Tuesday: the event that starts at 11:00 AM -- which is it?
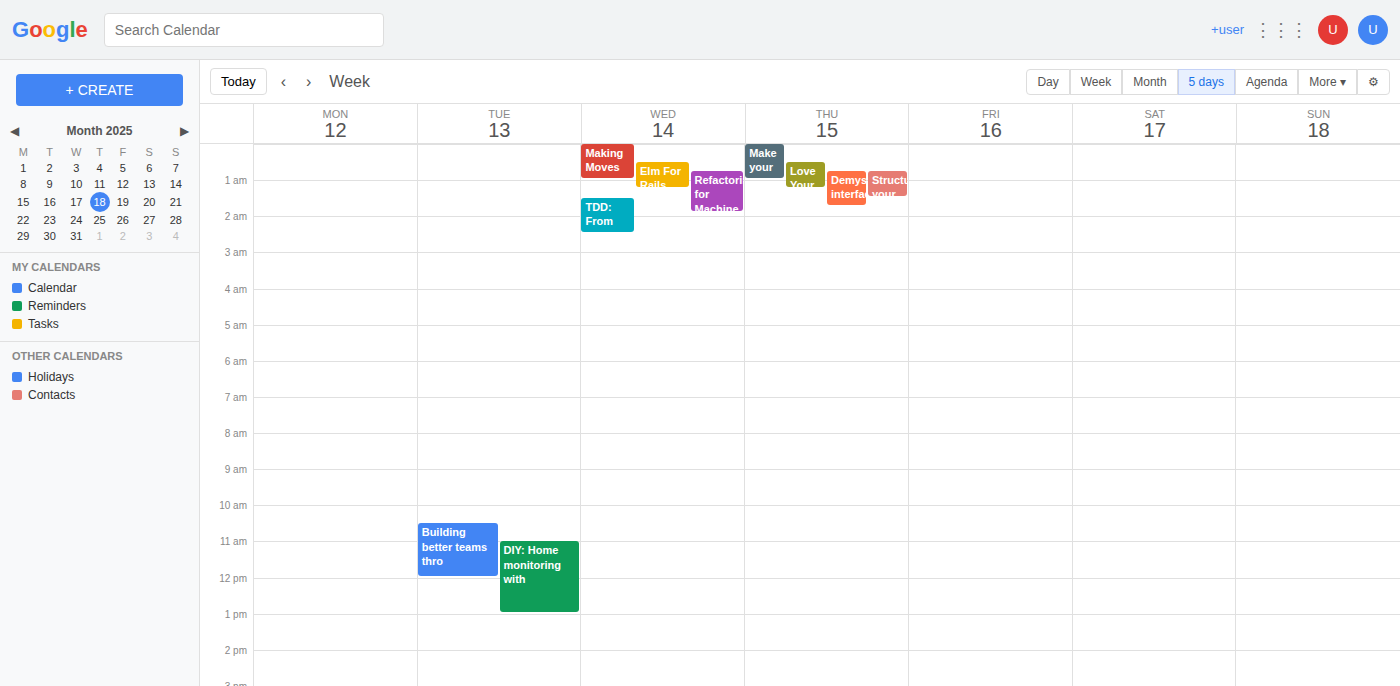
"DIY: Home monitoring with"